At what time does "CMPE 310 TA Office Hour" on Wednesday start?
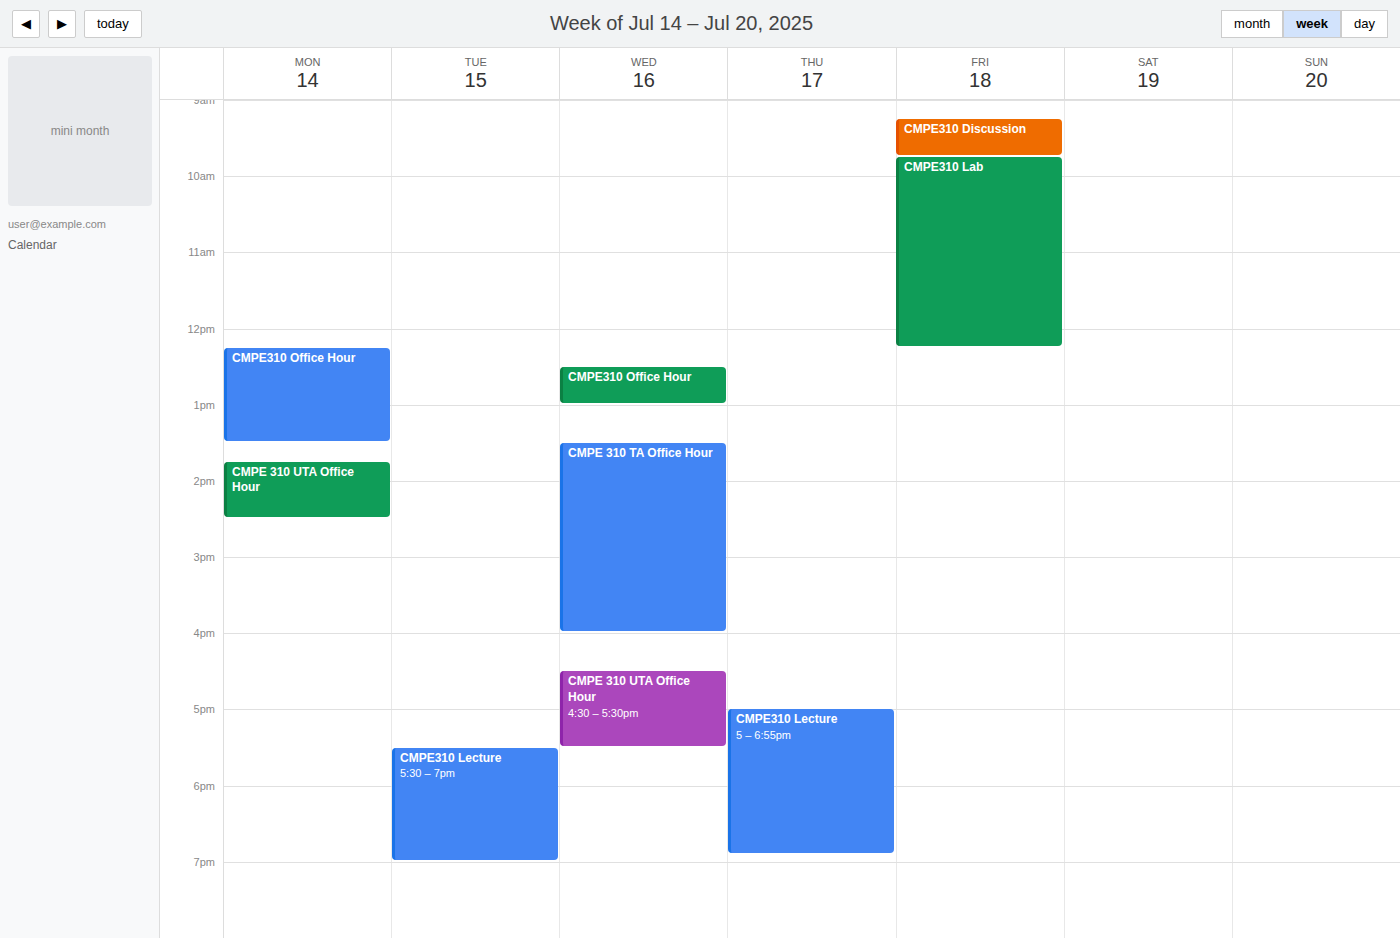
13:30